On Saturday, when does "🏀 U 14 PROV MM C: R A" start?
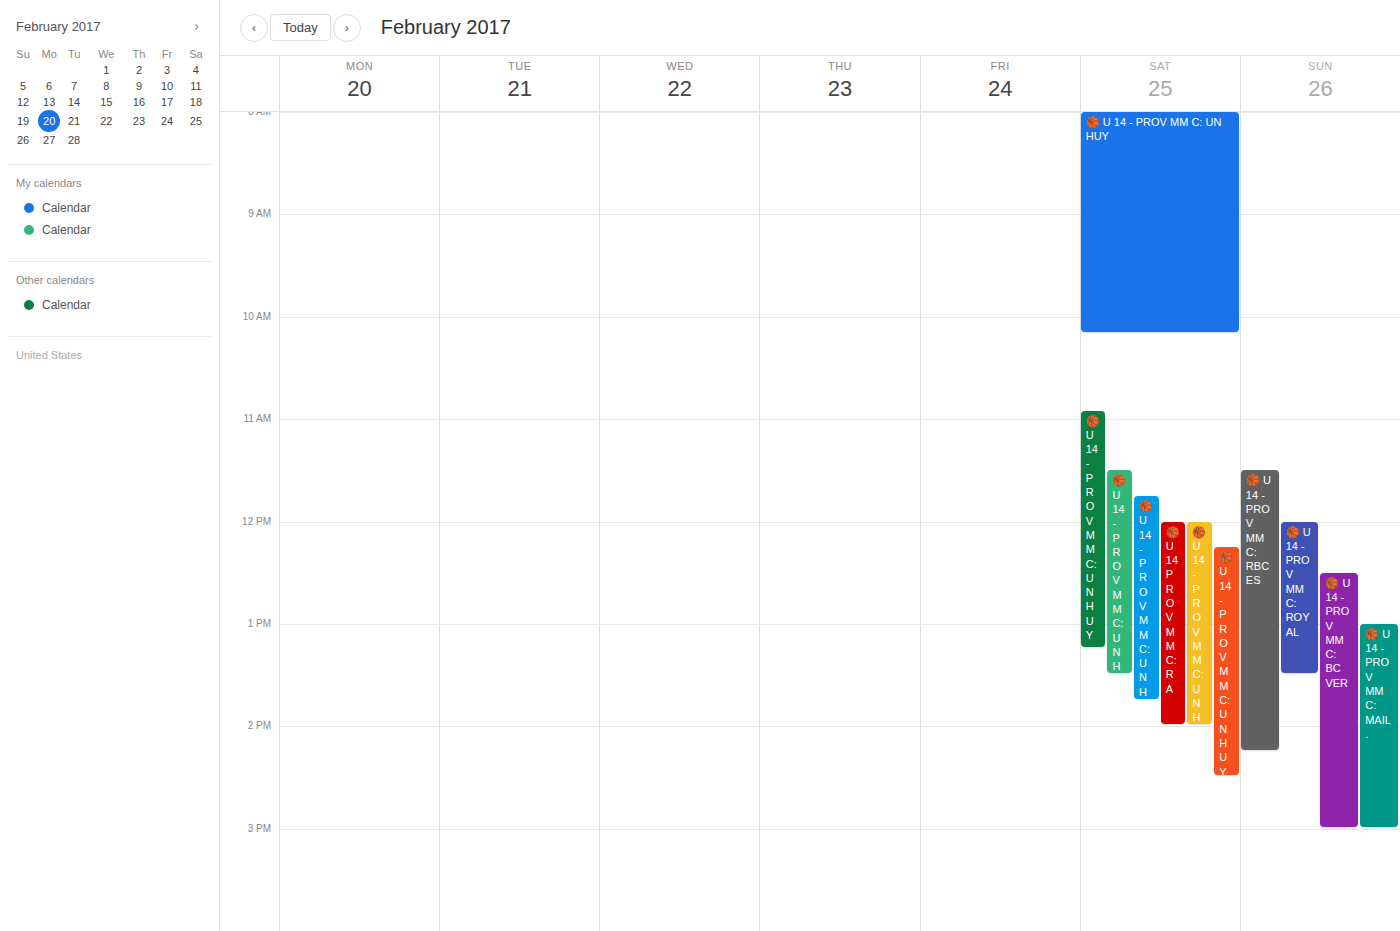
12:00 PM